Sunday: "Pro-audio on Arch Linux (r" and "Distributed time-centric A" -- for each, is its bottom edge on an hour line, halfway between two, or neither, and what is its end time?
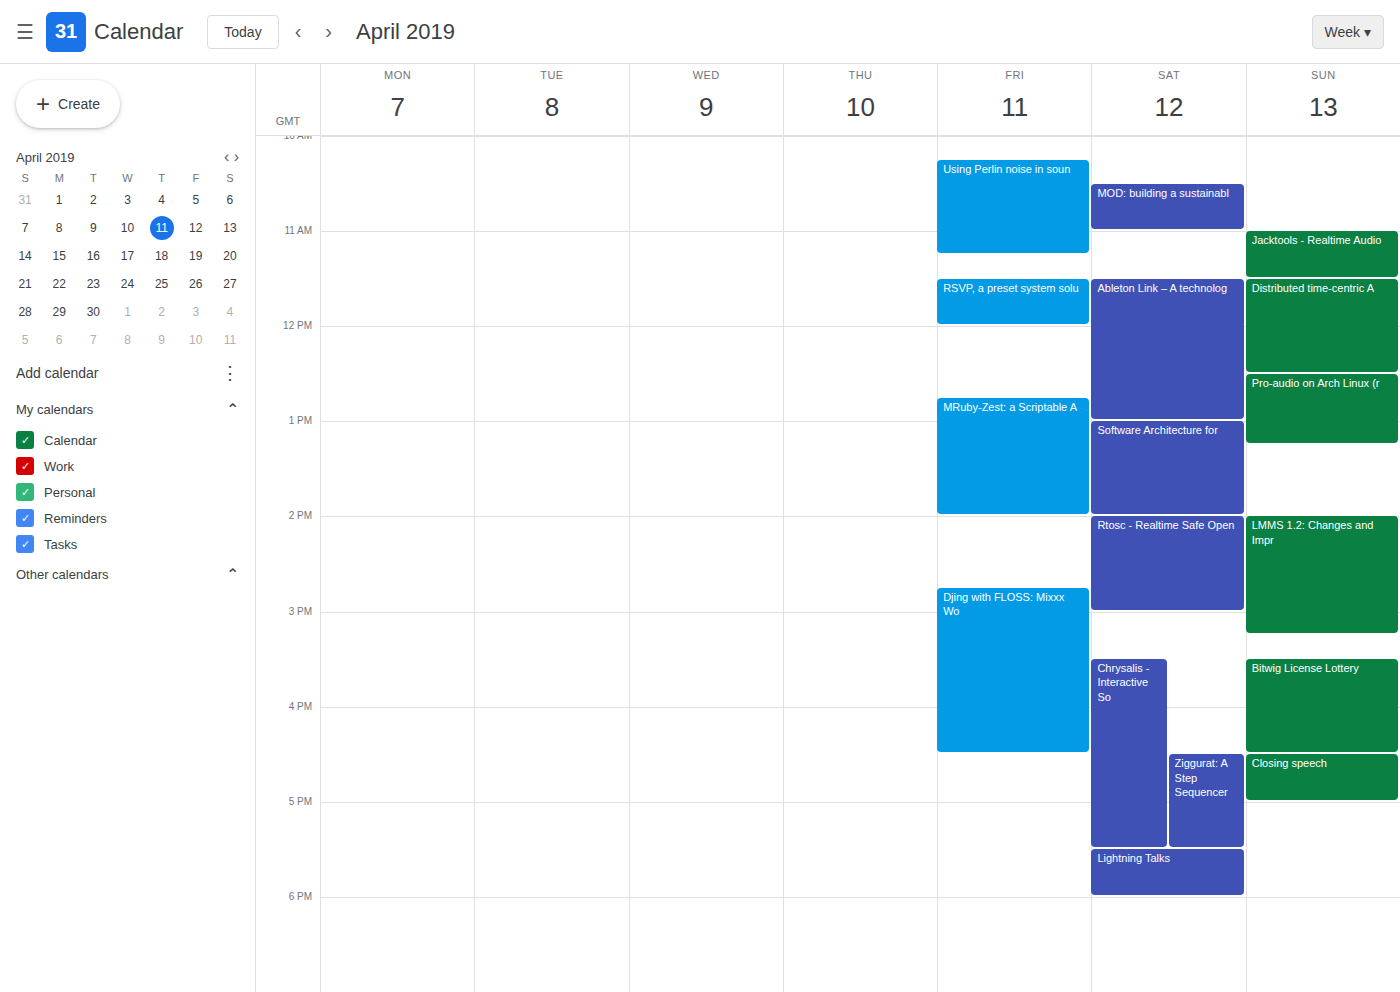
"Pro-audio on Arch Linux (r": 1:15 PM, neither: a quarter of the way from the 1 PM line to the 2 PM line. "Distributed time-centric A": 12:30 PM, halfway between the 12 PM and 1 PM lines.